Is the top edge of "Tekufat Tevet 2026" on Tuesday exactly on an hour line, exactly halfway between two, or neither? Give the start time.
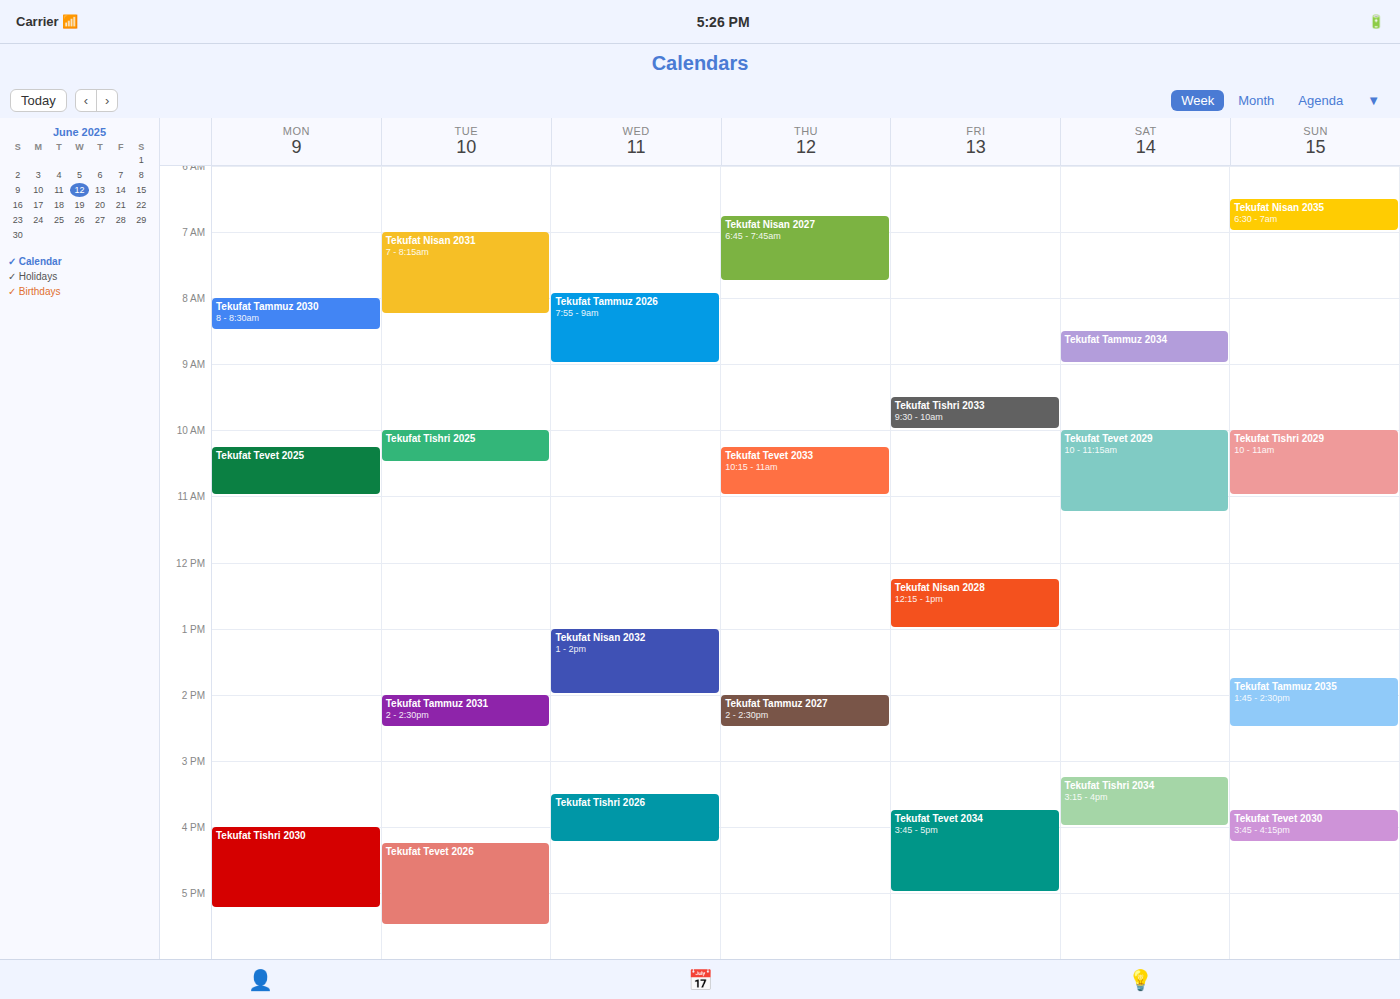
4:15 PM -- neither: a quarter of the way from the 4 PM line to the 5 PM line.